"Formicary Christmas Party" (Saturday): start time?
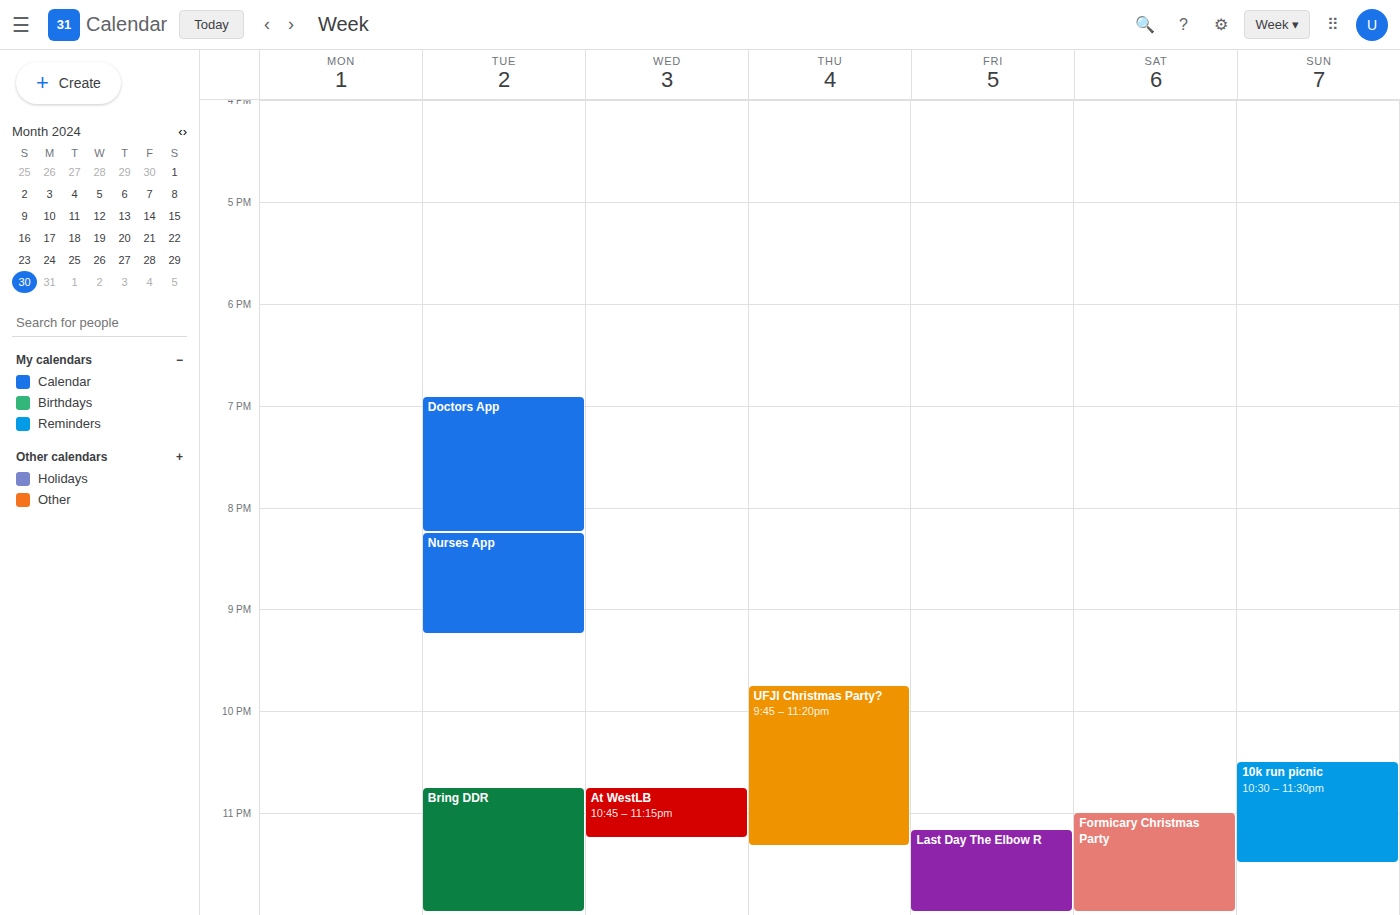
11:00 PM